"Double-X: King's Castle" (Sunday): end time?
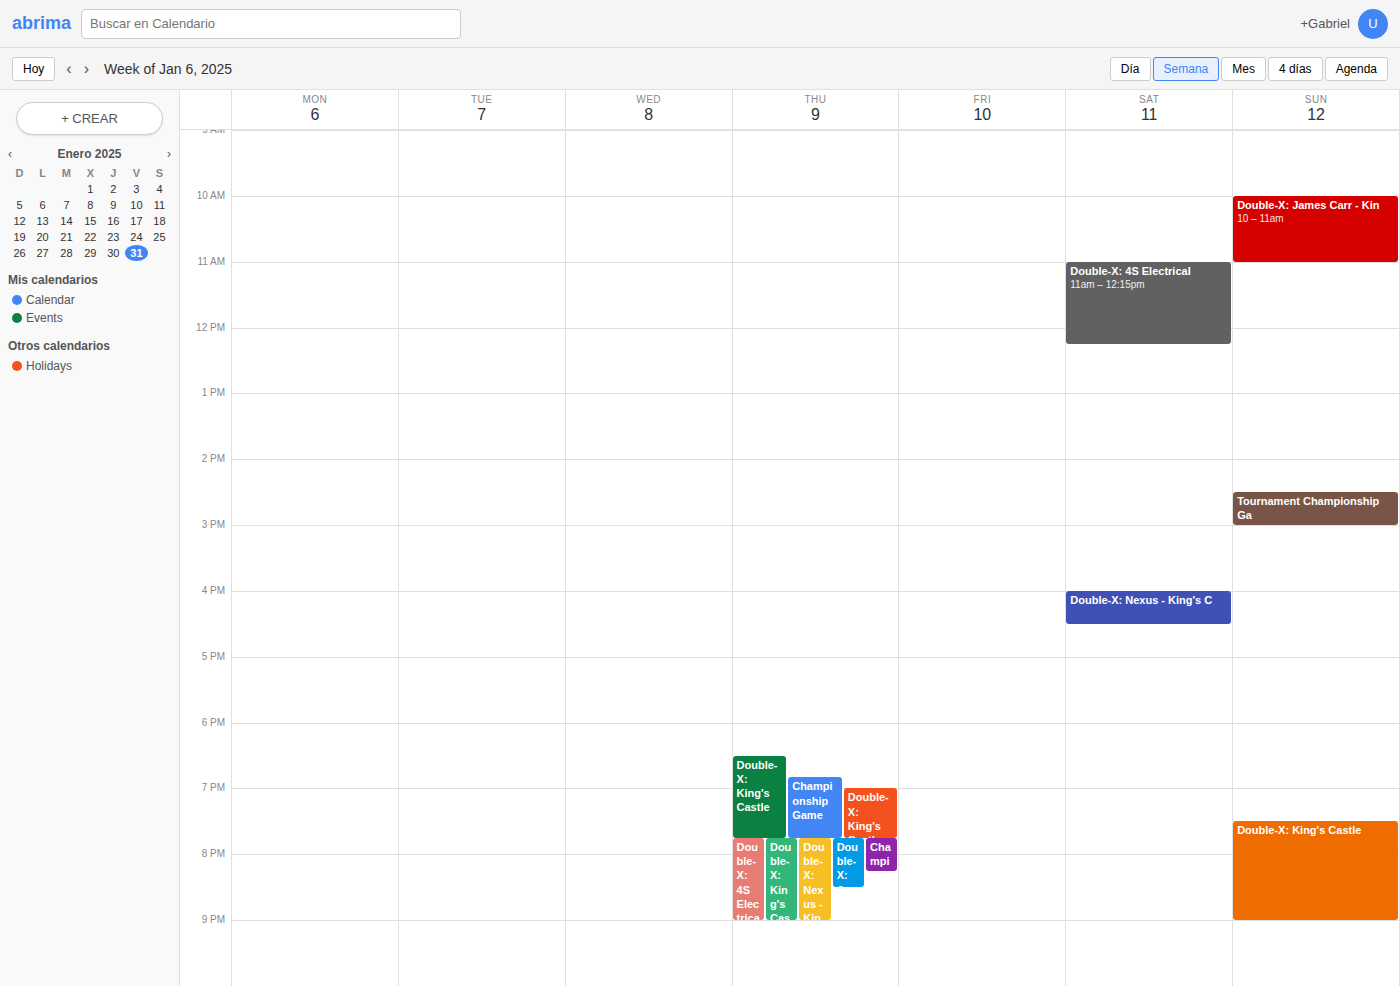
9:00 PM